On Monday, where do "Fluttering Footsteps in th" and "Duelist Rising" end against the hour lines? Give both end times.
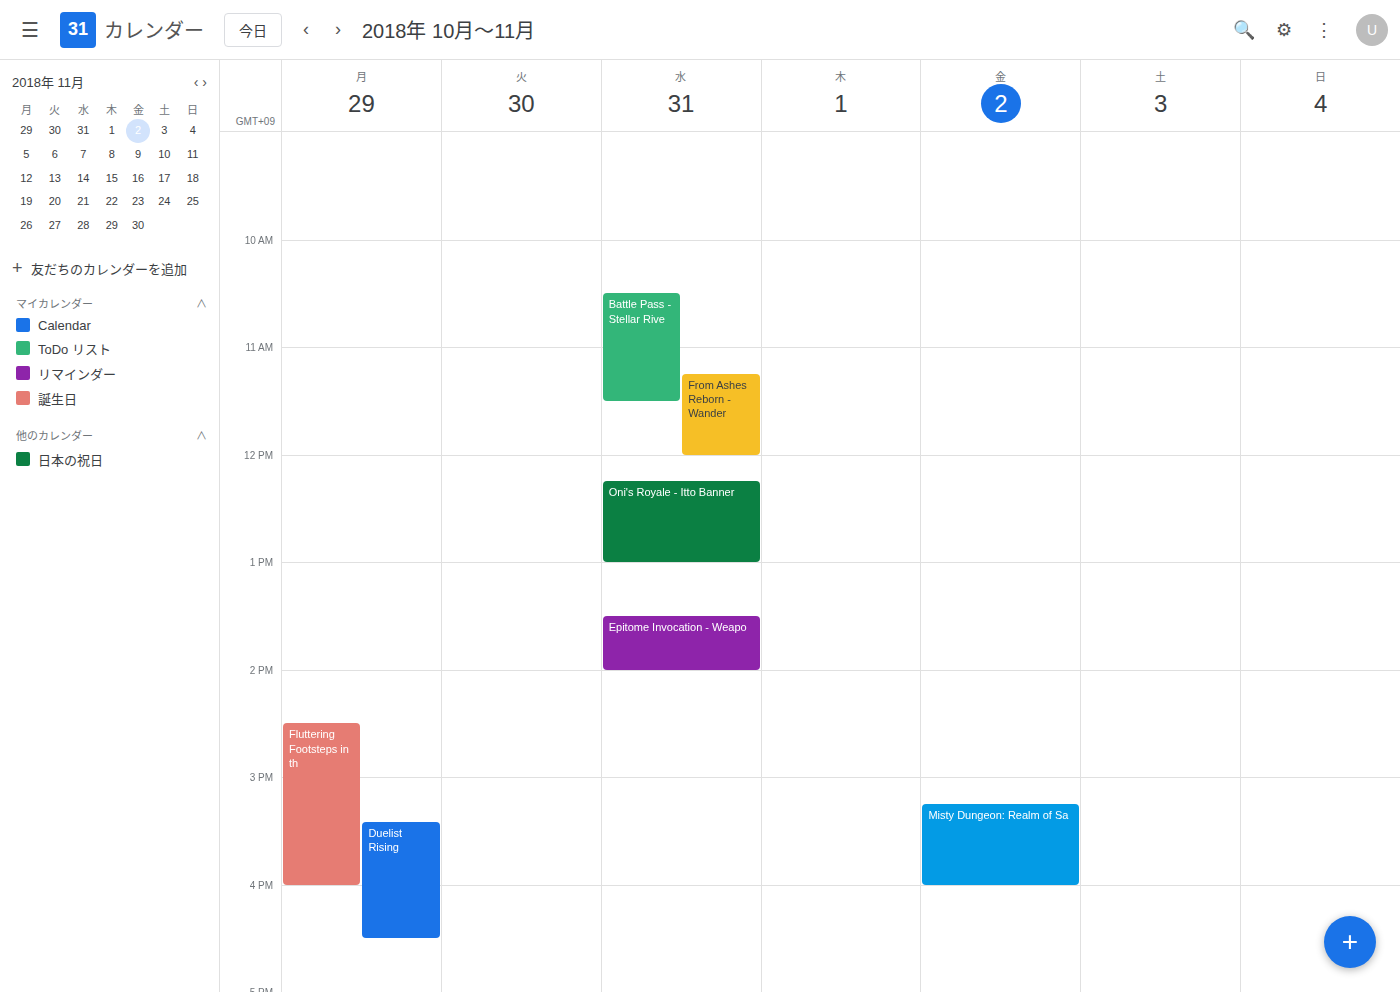
"Fluttering Footsteps in th": 16:00, exactly on the 16:00 line. "Duelist Rising": 16:30, halfway between the 16:00 and 17:00 lines.